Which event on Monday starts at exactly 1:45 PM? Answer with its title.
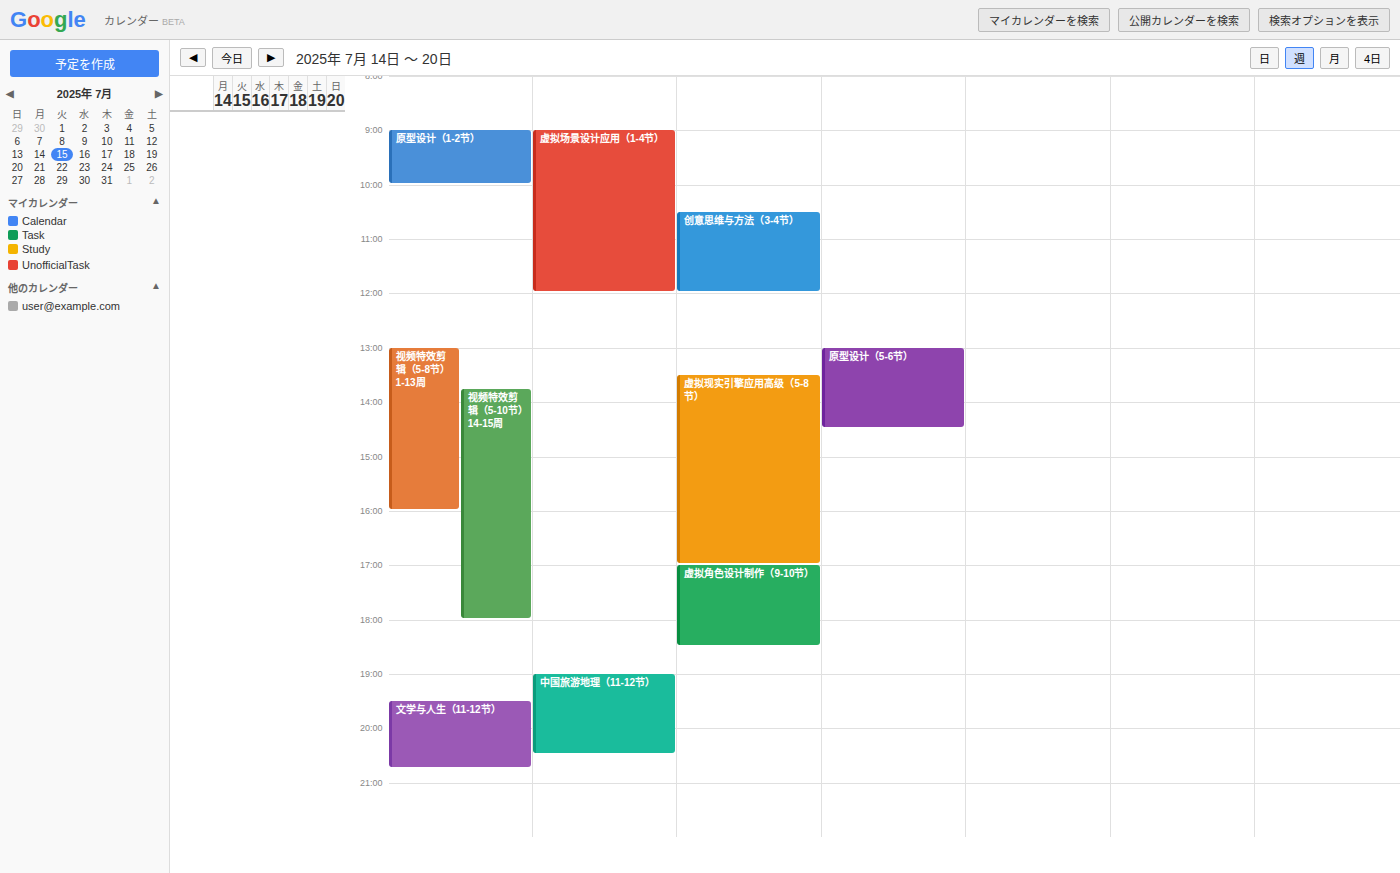
"视频特效剪辑（5-10节）14-15周"